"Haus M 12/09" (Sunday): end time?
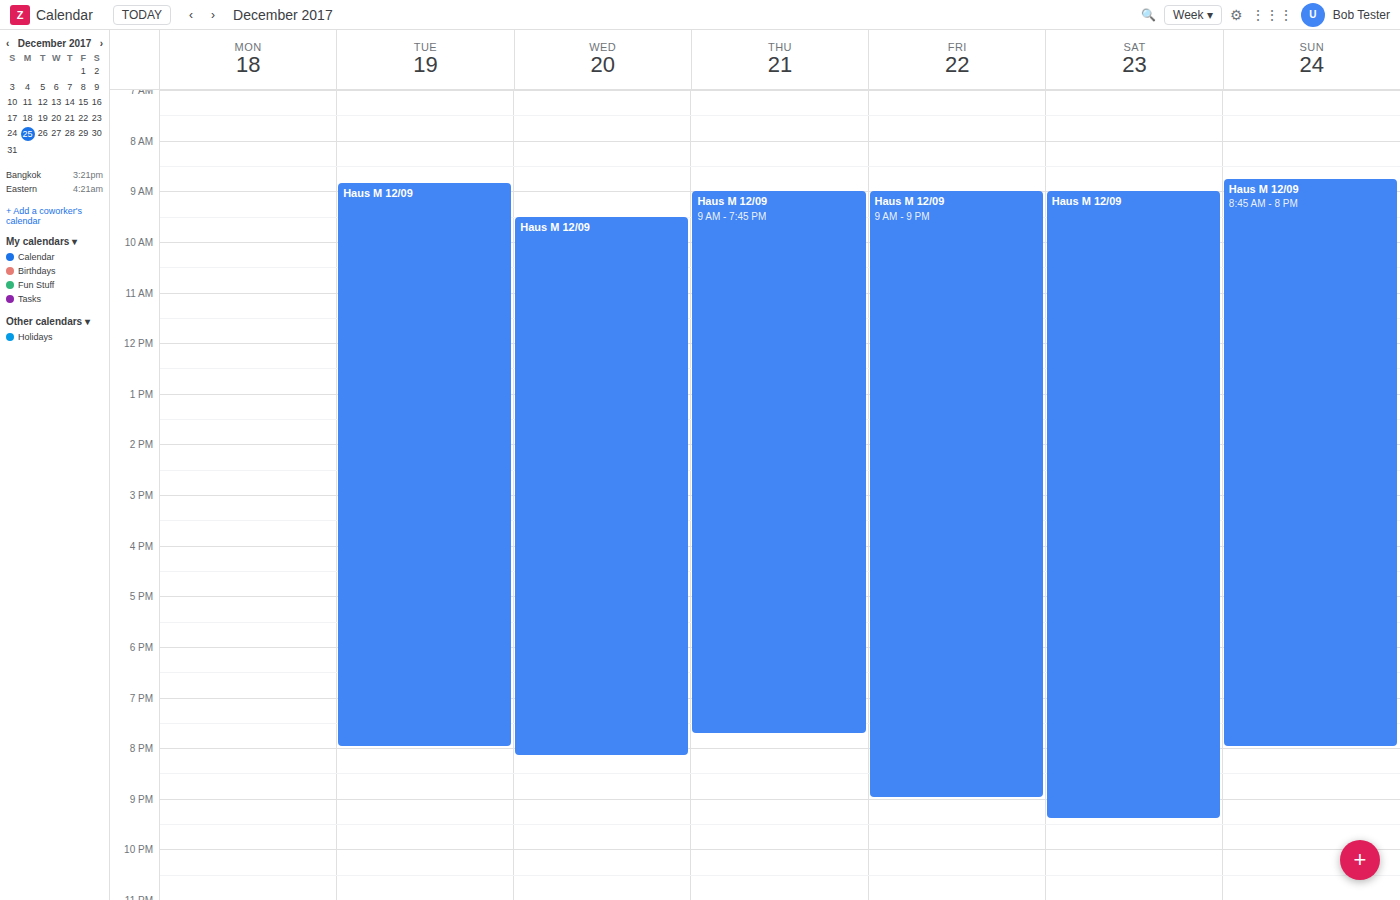
8:00 PM